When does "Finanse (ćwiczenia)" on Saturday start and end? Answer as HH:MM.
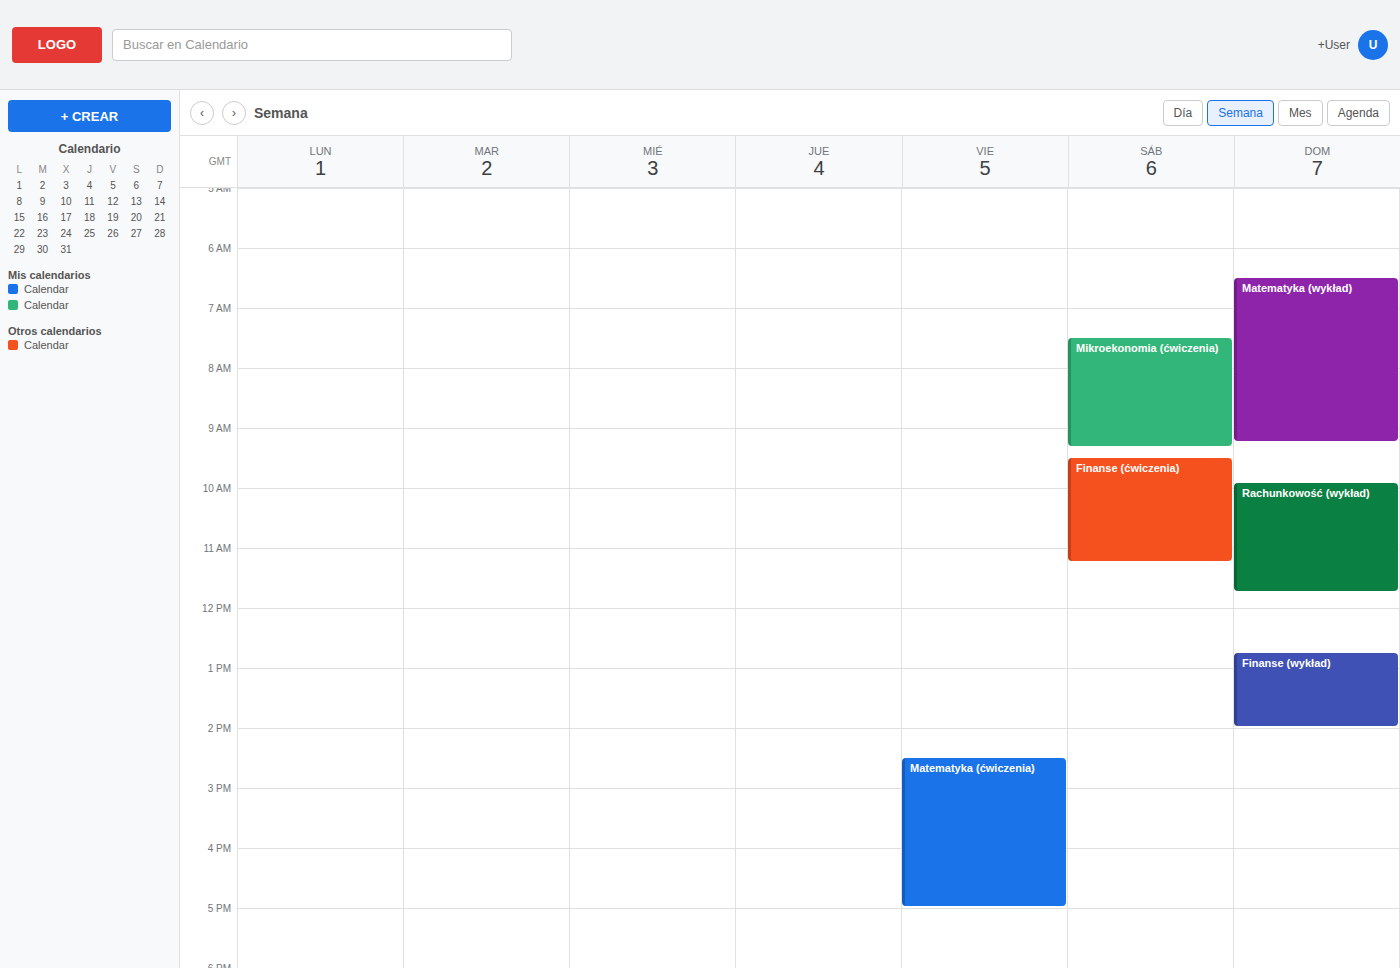
09:30 to 11:15